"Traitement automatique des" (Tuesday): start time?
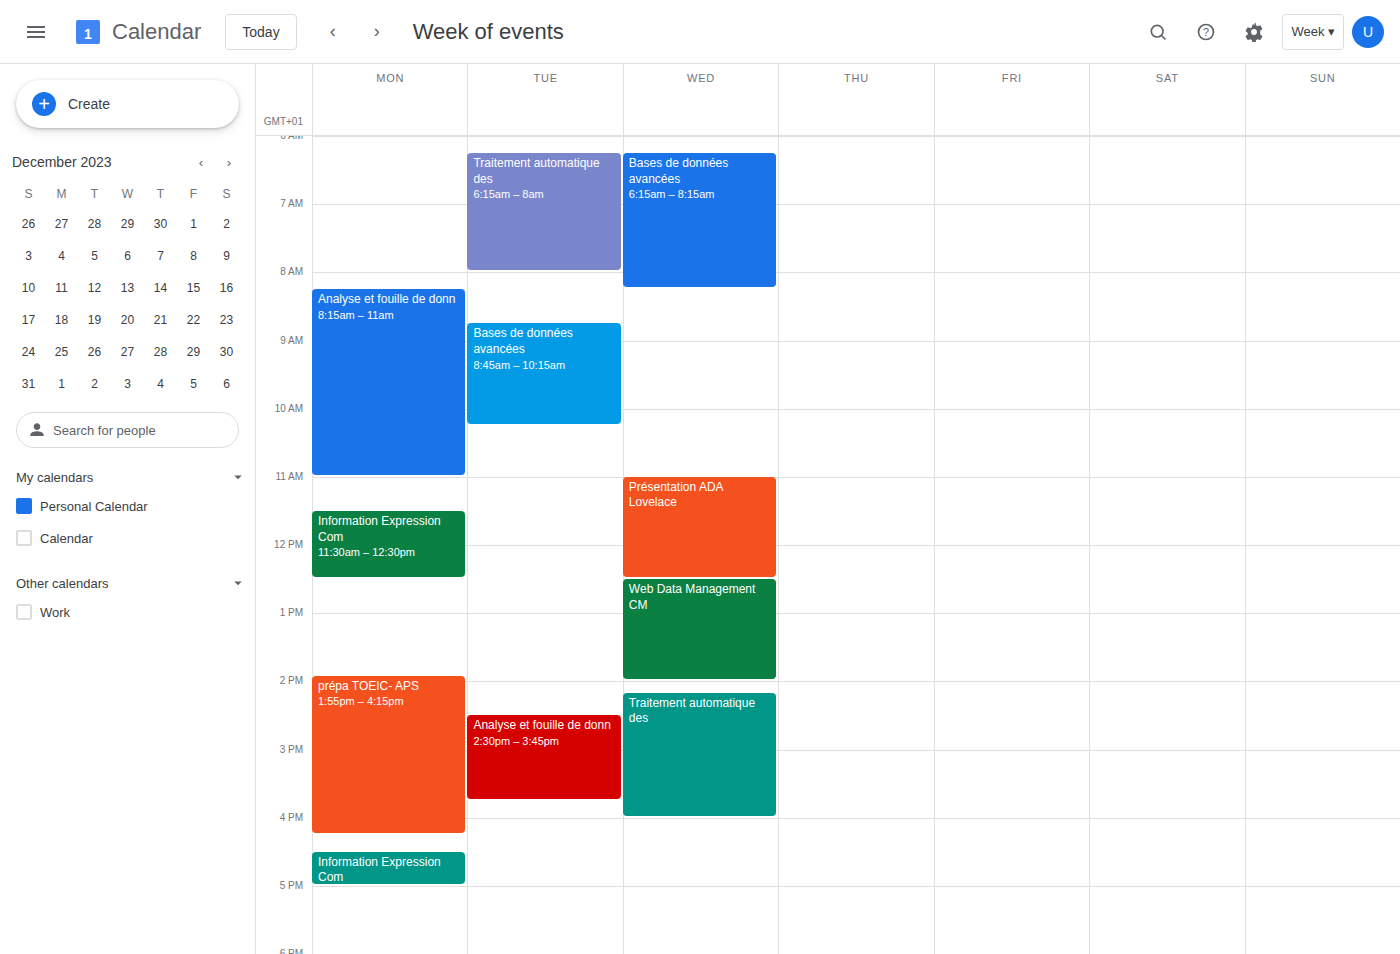
6:15 AM